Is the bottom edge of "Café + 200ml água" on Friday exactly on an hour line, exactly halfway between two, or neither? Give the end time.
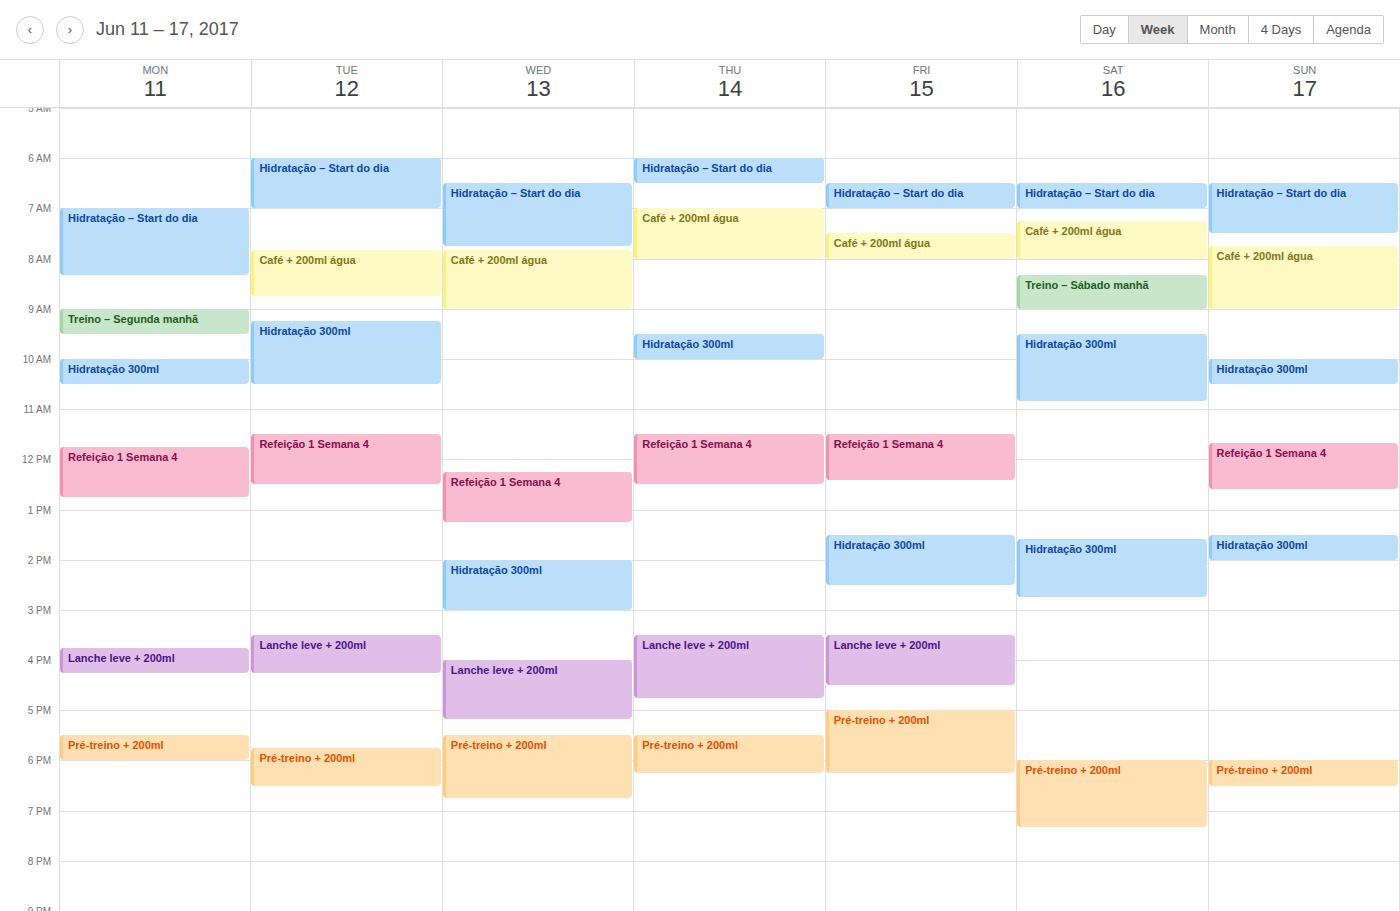
8:00 AM -- exactly on the 8 AM line.